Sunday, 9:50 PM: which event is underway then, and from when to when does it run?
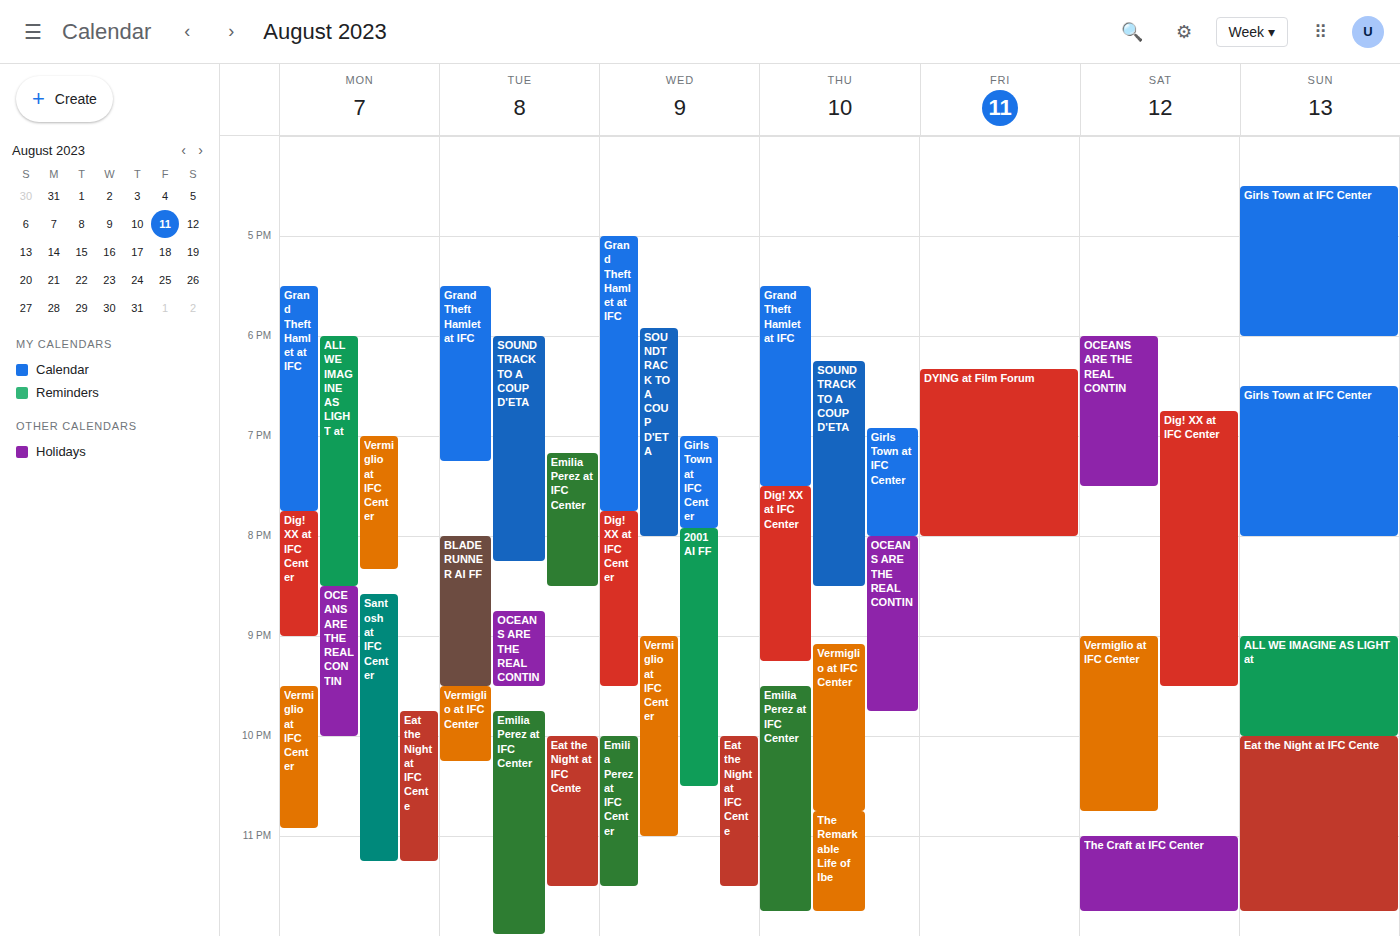
"ALL WE IMAGINE AS LIGHT at", 9:00 PM to 10:00 PM